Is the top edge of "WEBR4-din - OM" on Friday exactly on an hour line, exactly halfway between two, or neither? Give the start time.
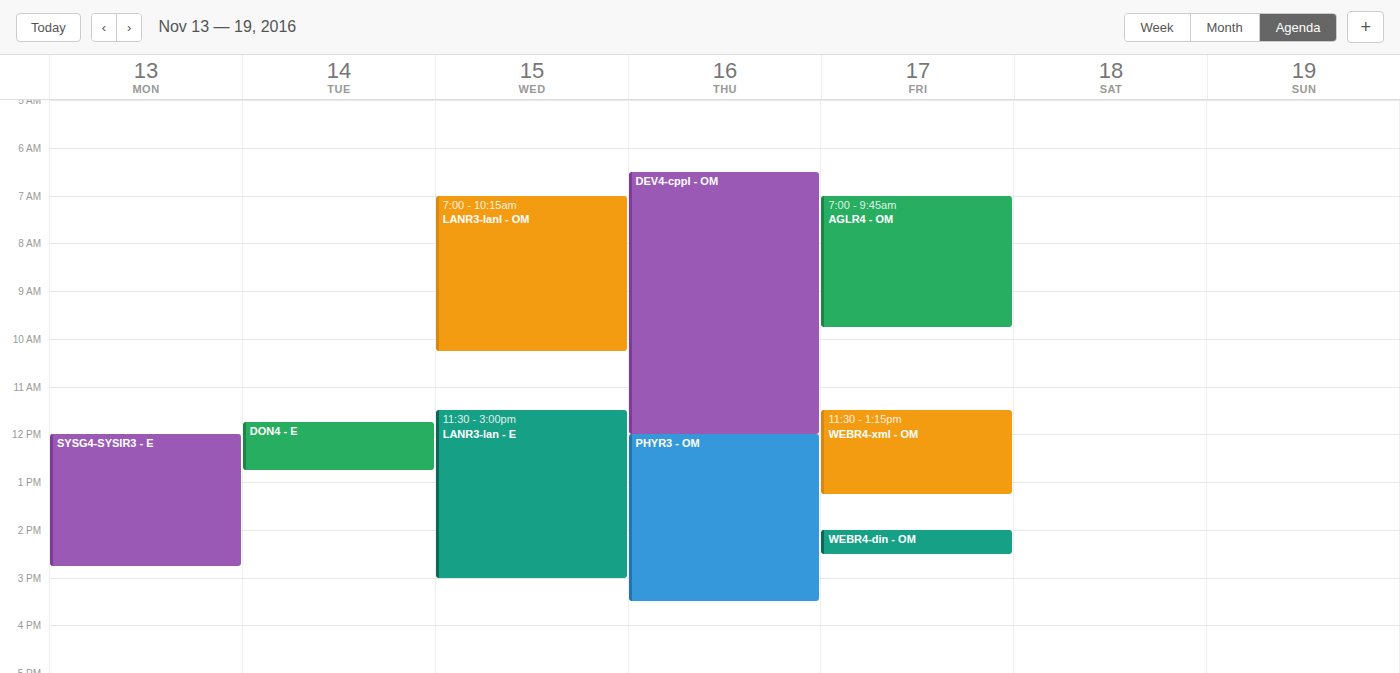
2:00 PM -- exactly on the 2 PM line.